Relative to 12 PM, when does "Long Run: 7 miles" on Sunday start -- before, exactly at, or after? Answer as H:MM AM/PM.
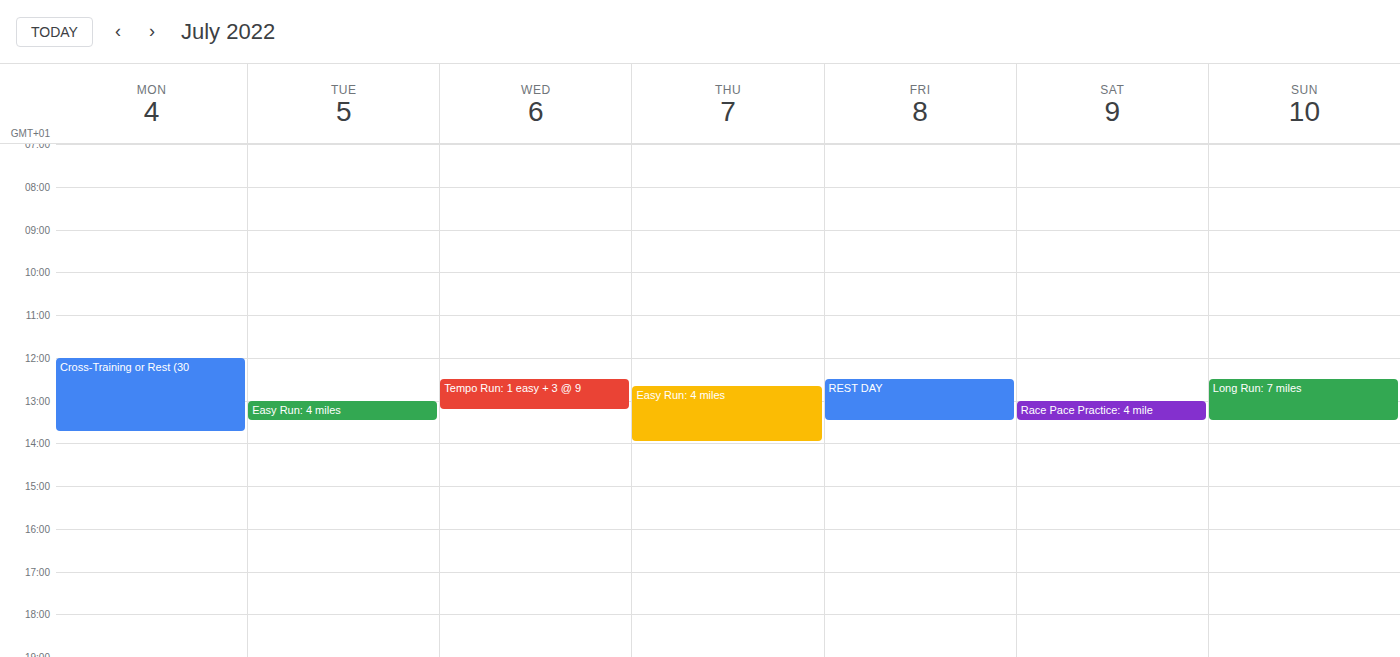
12:30 PM -- after 12 PM, 30 minutes below the 12 PM line.